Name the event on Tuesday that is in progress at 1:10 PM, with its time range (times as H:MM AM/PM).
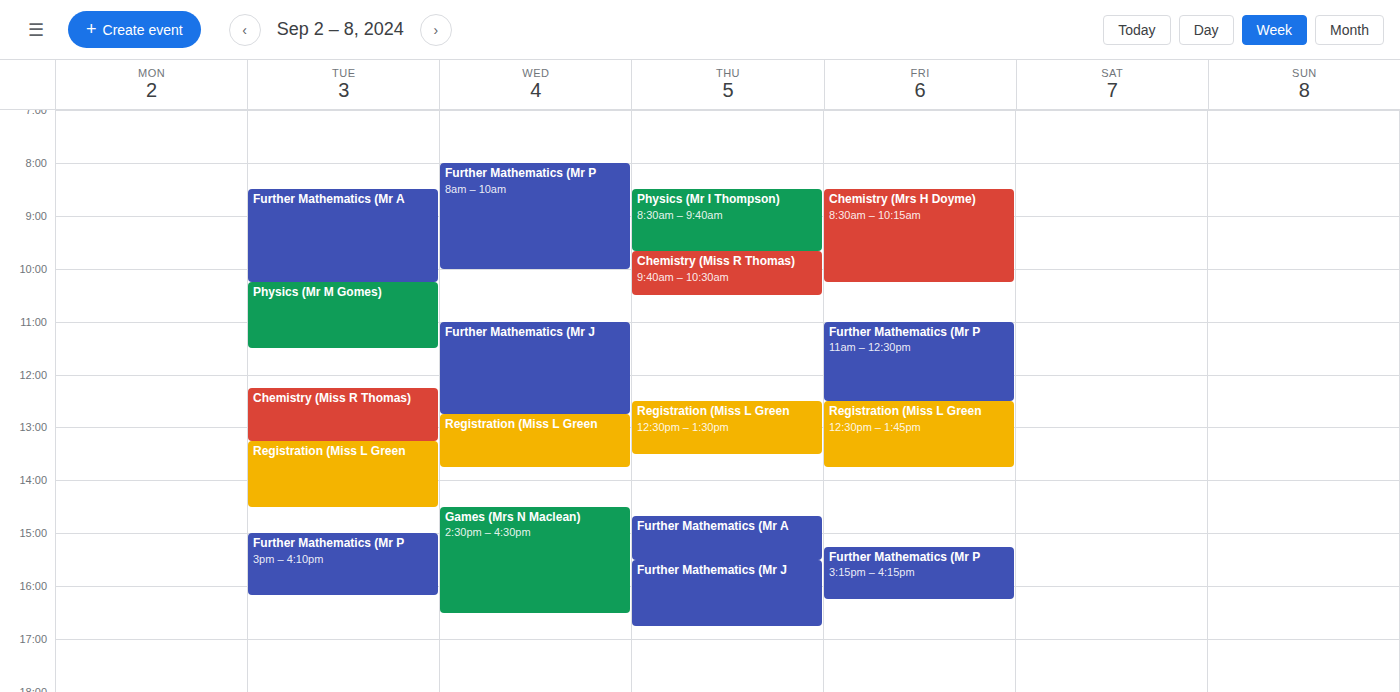
"Chemistry (Miss R Thomas)", 12:15 PM to 1:15 PM